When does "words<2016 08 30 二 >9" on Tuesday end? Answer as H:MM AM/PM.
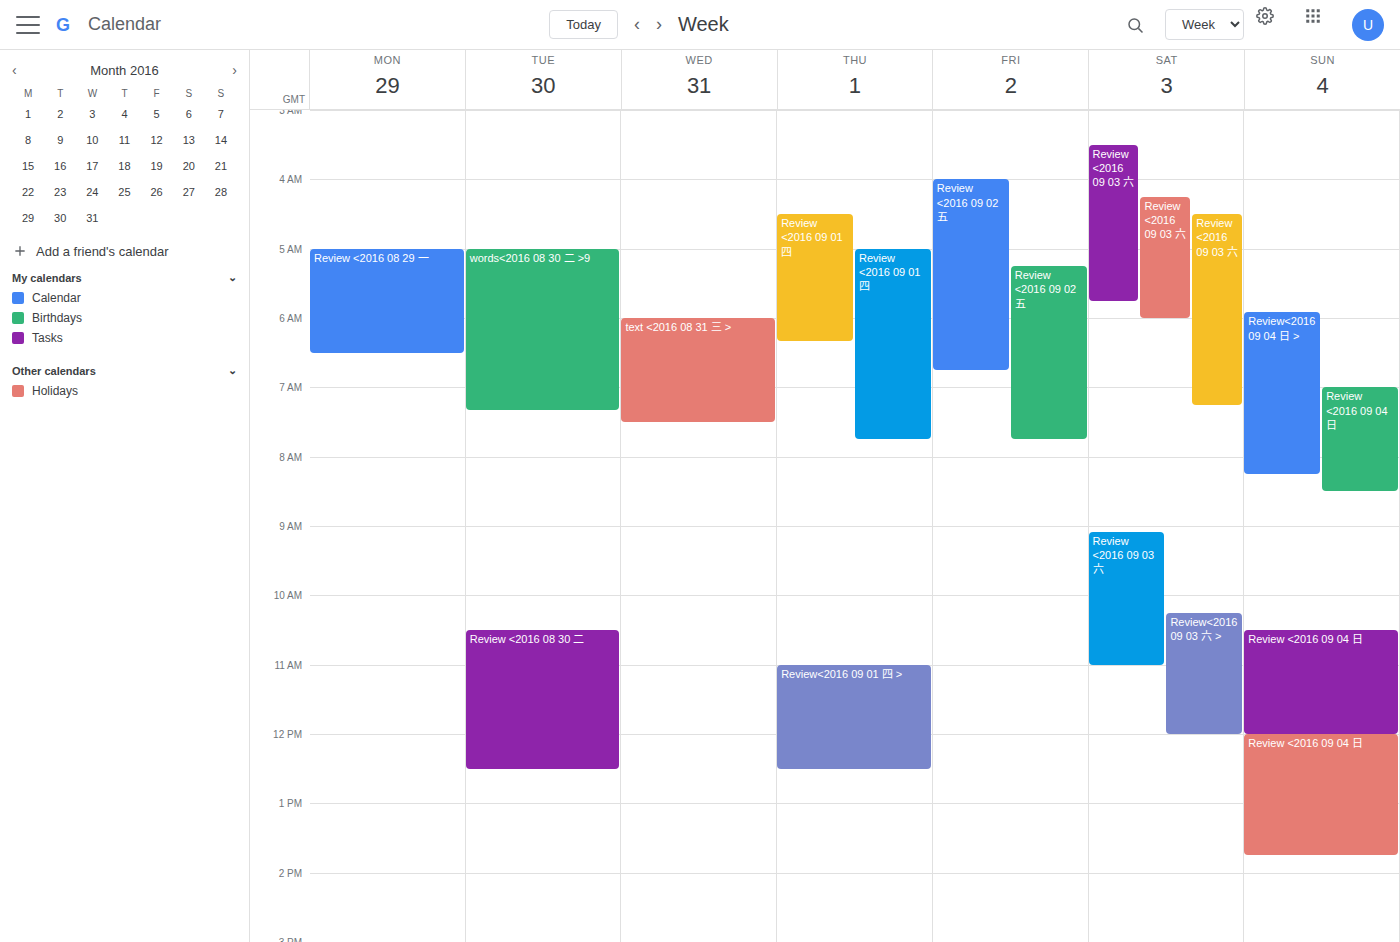
7:20 AM